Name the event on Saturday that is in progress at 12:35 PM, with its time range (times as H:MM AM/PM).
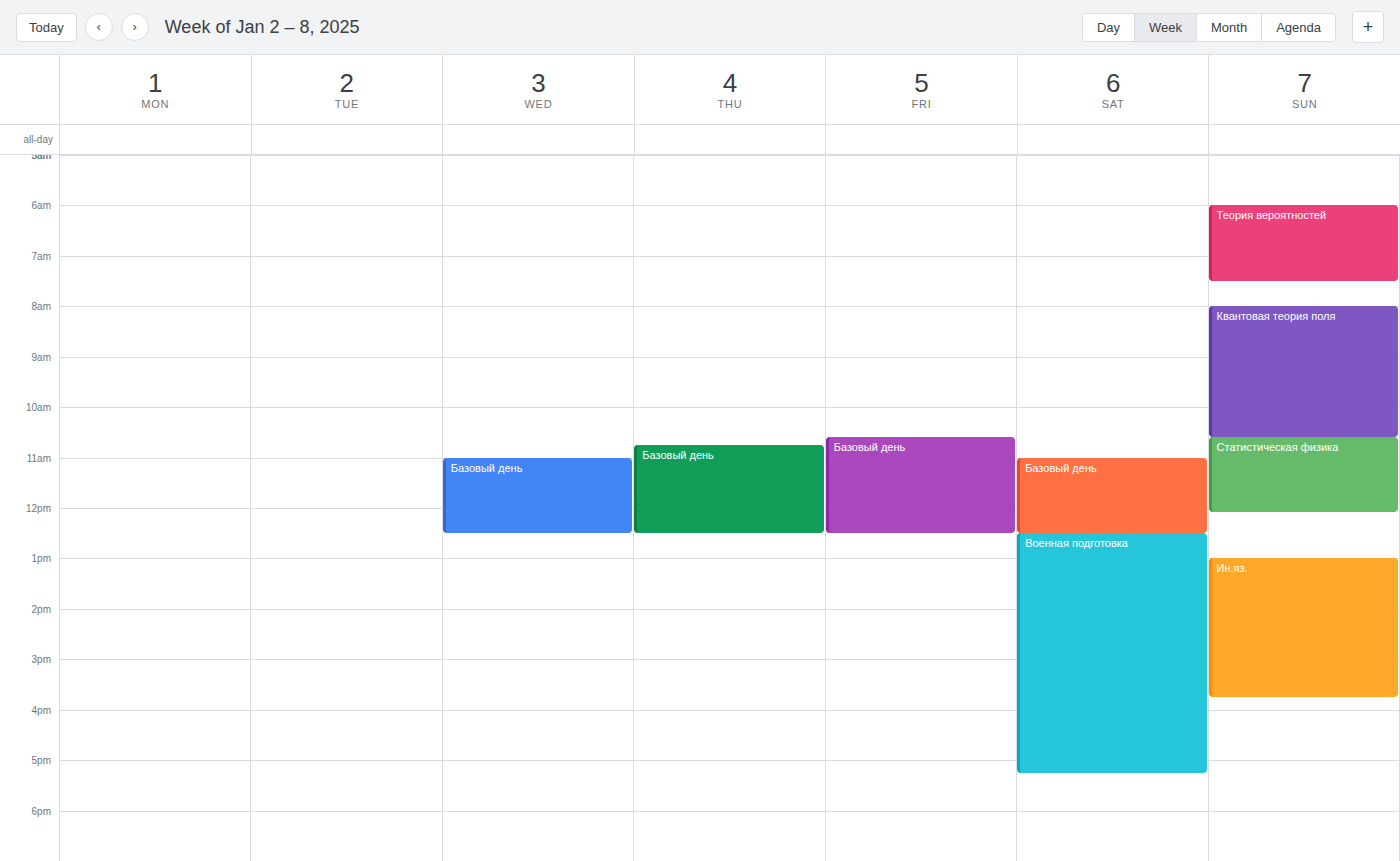
"Военная подготовка", 12:30 PM to 5:15 PM